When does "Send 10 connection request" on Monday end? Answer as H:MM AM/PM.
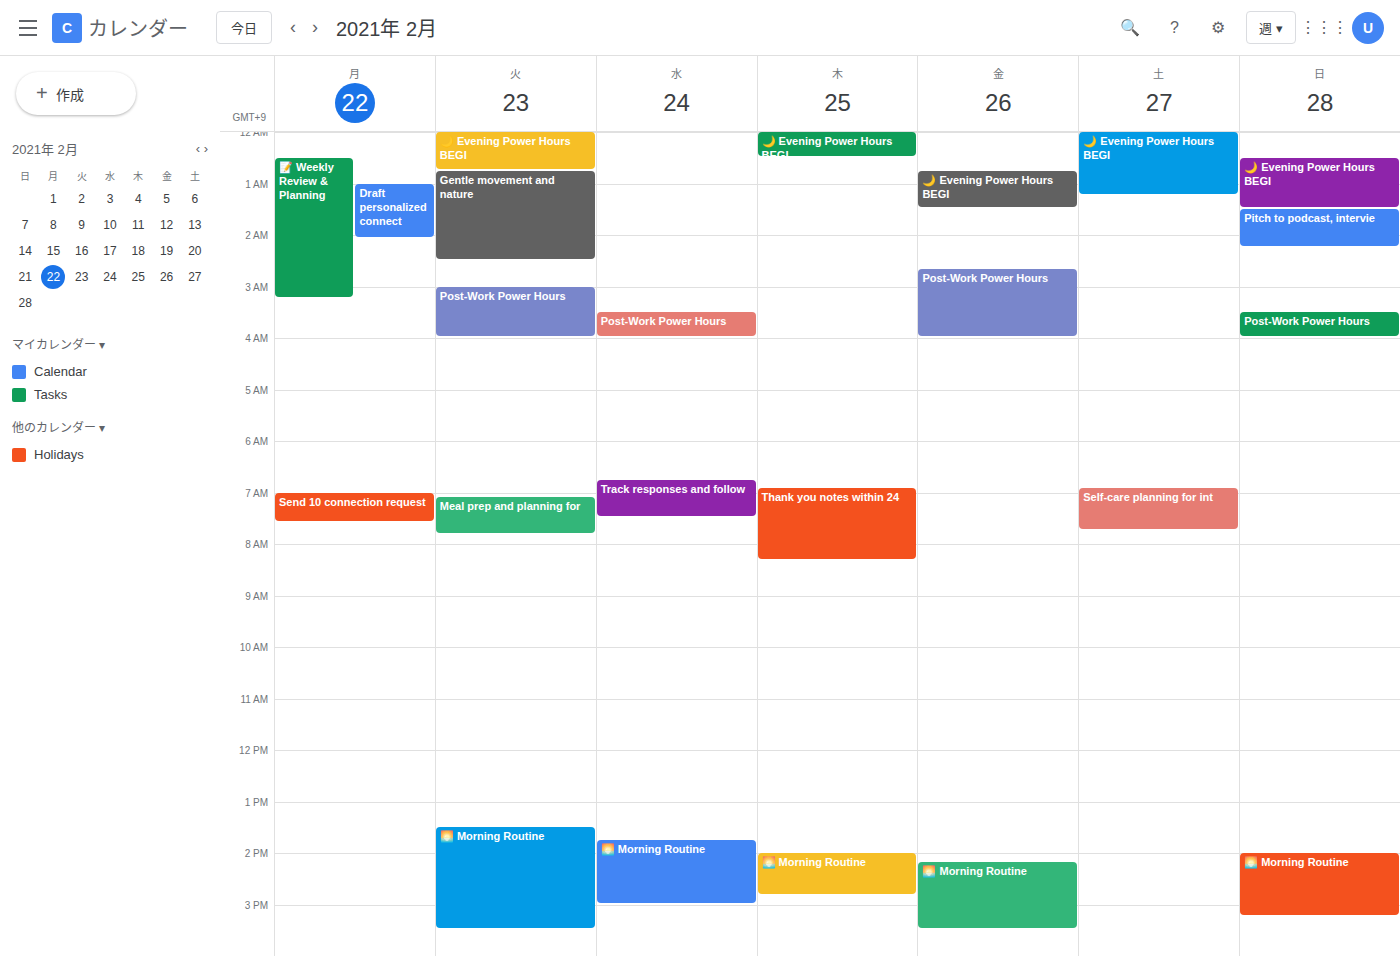
7:35 AM